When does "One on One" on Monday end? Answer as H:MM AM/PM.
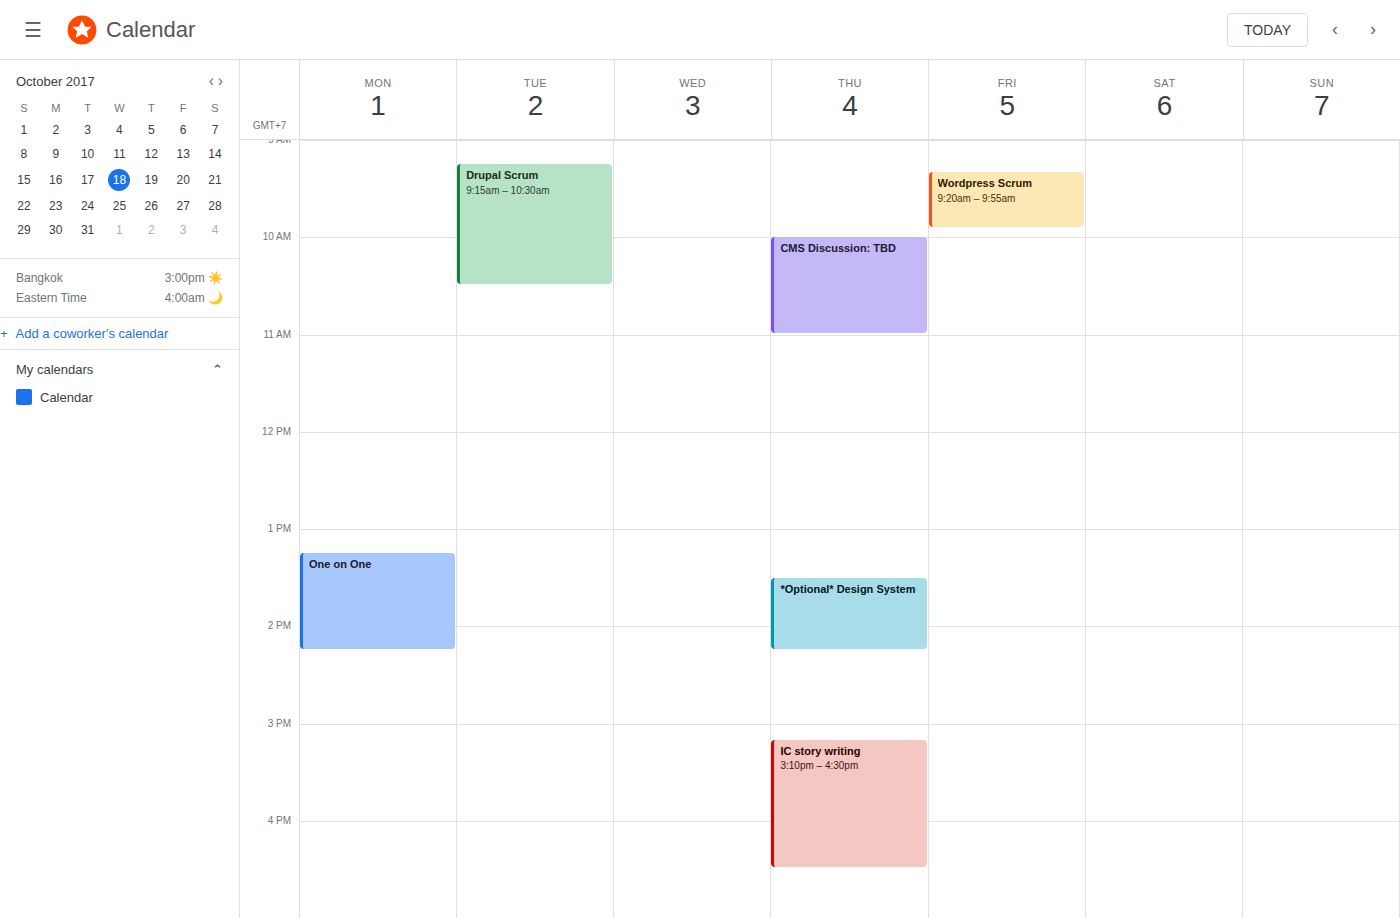
2:15 PM